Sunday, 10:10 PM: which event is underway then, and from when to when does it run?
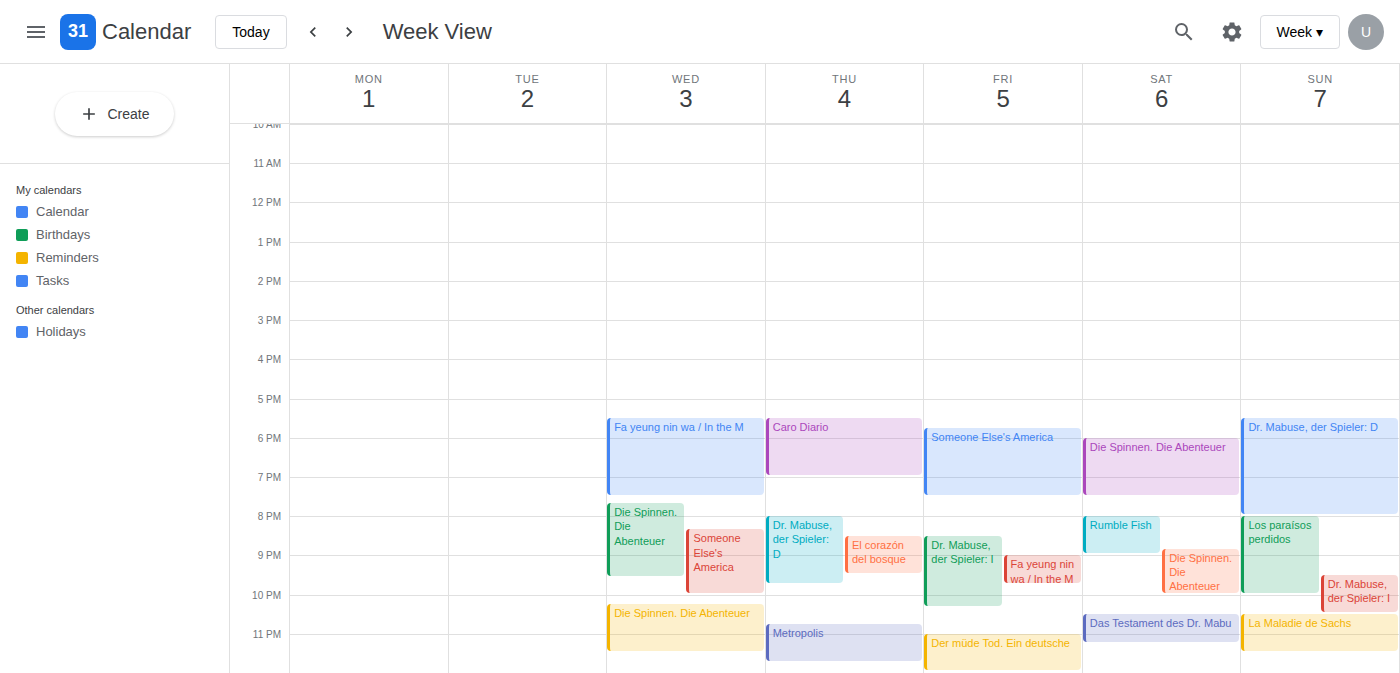
"Dr. Mabuse, der Spieler: I", 9:30 PM to 10:30 PM